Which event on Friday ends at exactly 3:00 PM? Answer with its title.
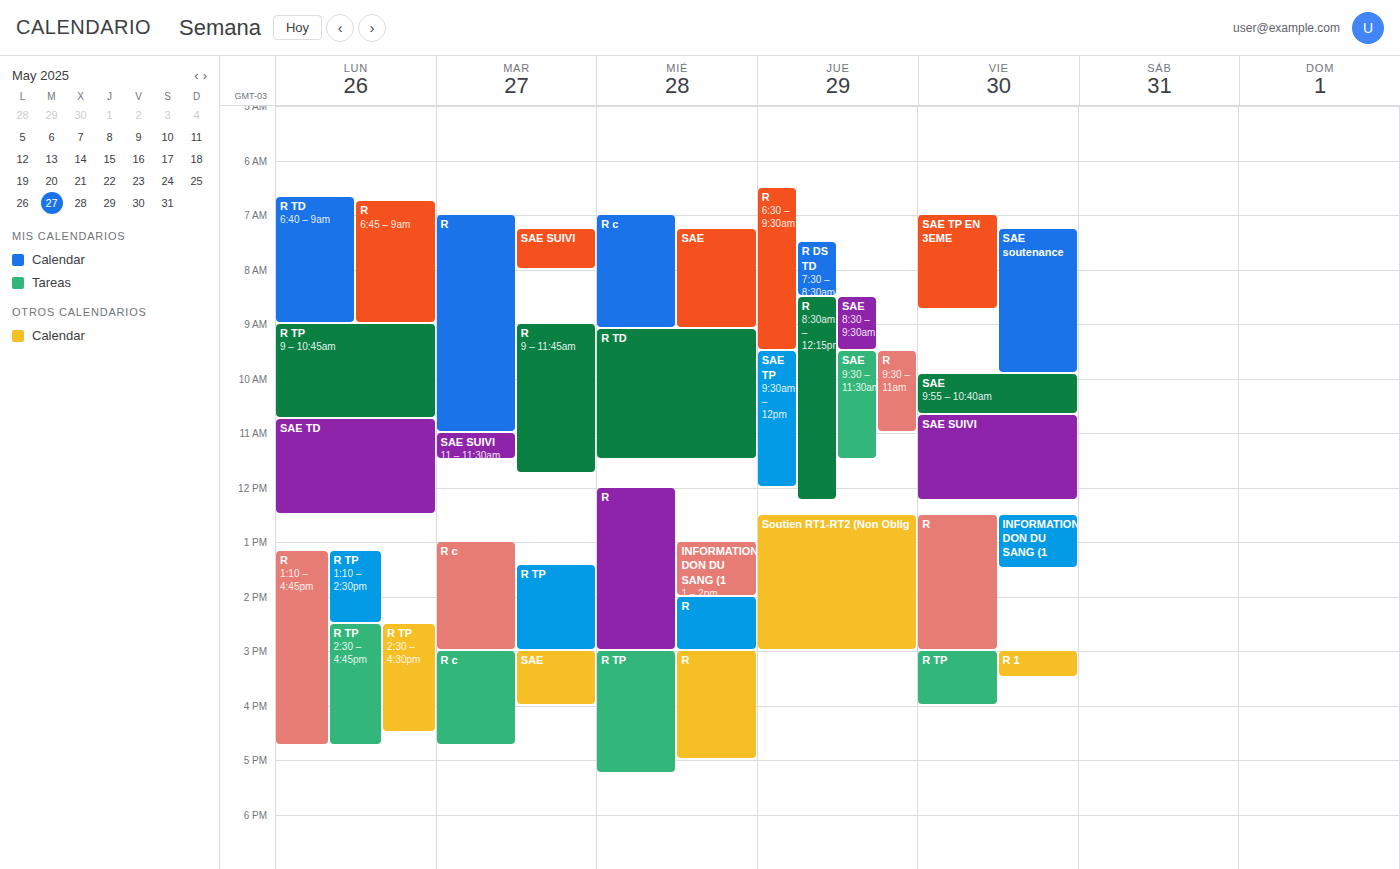
"R"